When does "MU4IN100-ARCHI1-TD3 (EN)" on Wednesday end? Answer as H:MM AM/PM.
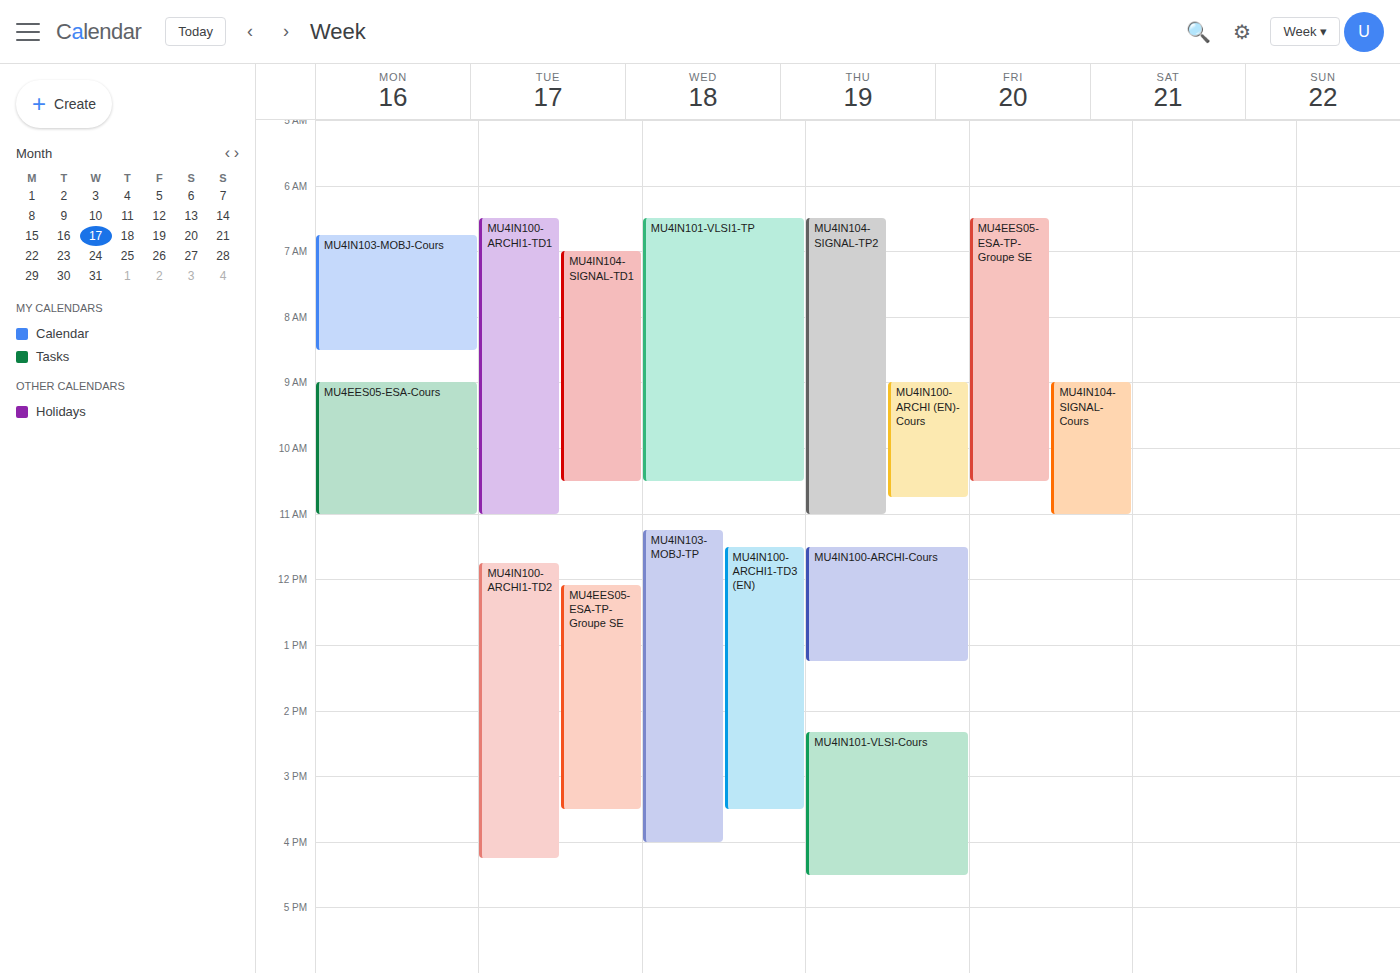
3:30 PM